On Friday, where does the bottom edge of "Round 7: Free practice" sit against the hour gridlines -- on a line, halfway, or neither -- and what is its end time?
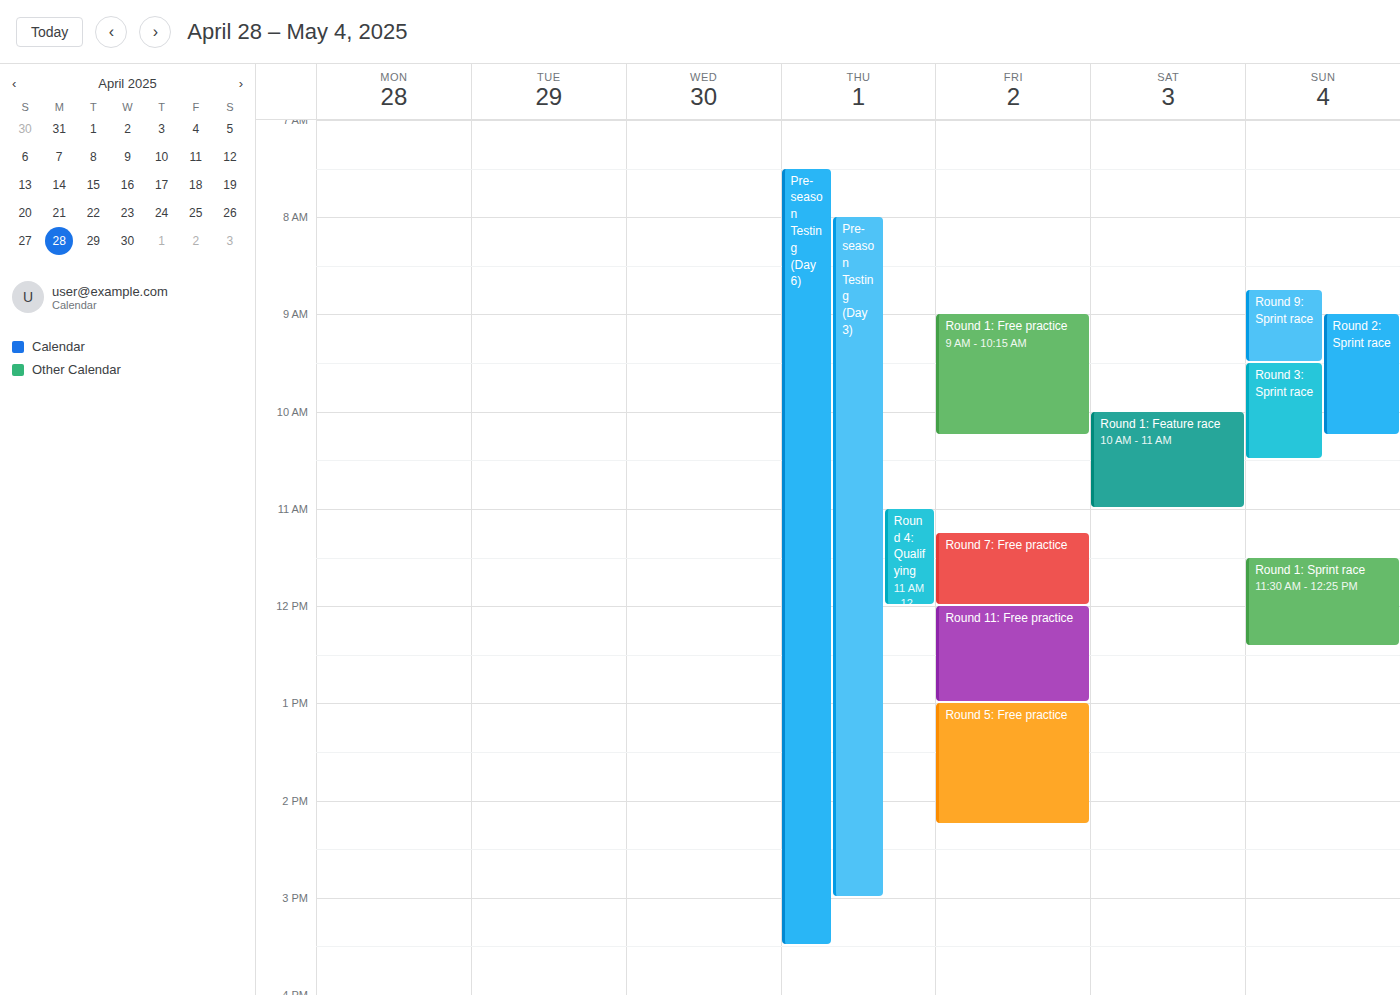
12:00 PM -- exactly on the 12 PM line.